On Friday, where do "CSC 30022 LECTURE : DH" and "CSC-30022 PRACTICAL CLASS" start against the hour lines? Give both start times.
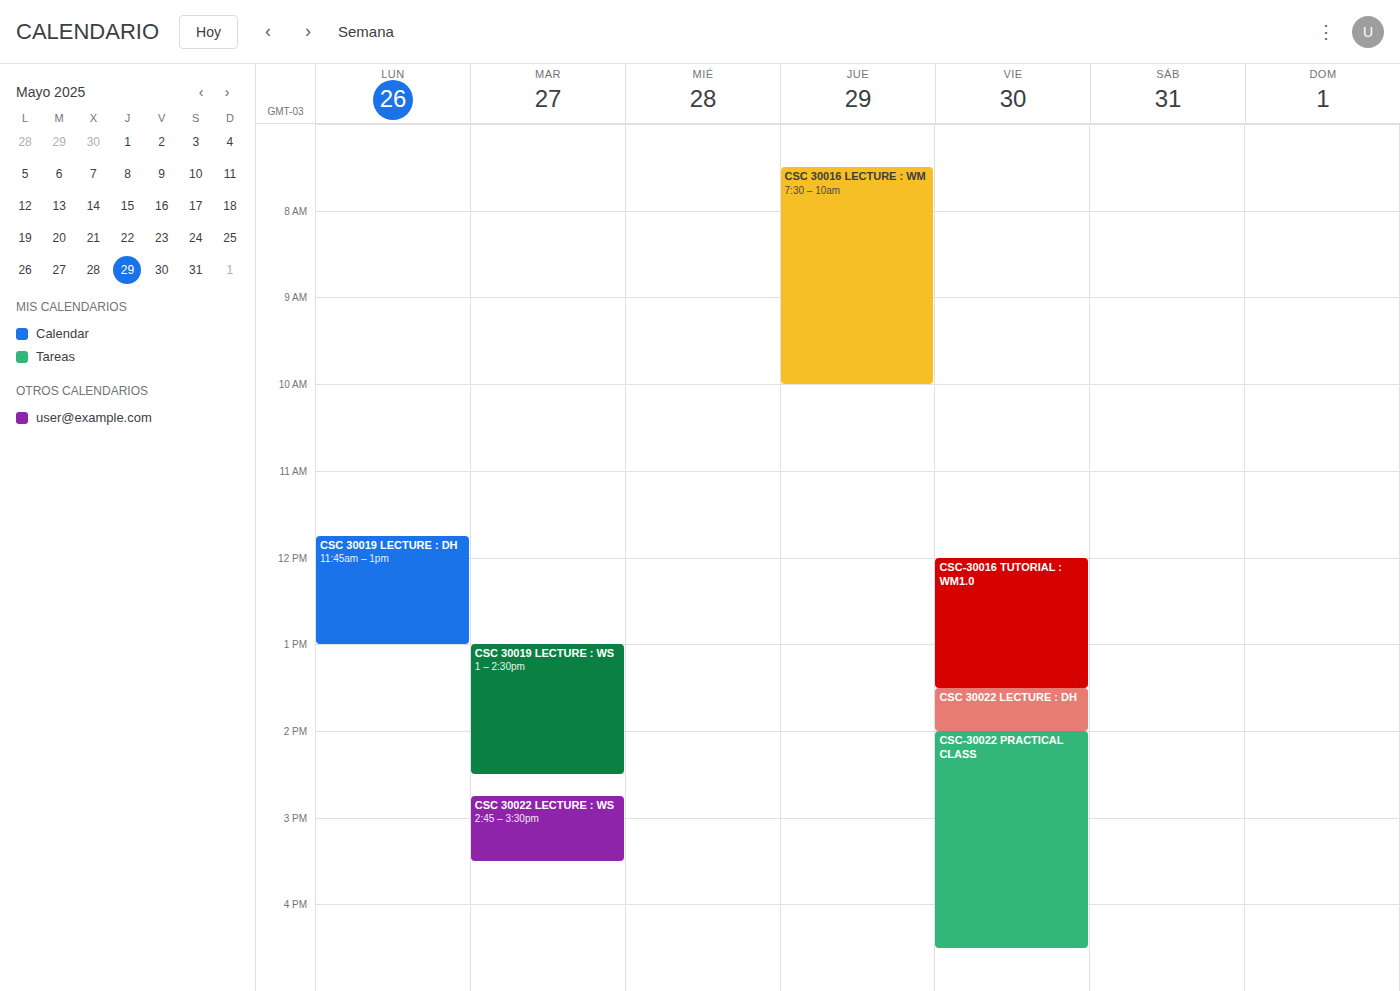
"CSC 30022 LECTURE : DH": 1:30 PM, halfway between the 1 PM and 2 PM lines. "CSC-30022 PRACTICAL CLASS": 2:00 PM, exactly on the 2 PM line.